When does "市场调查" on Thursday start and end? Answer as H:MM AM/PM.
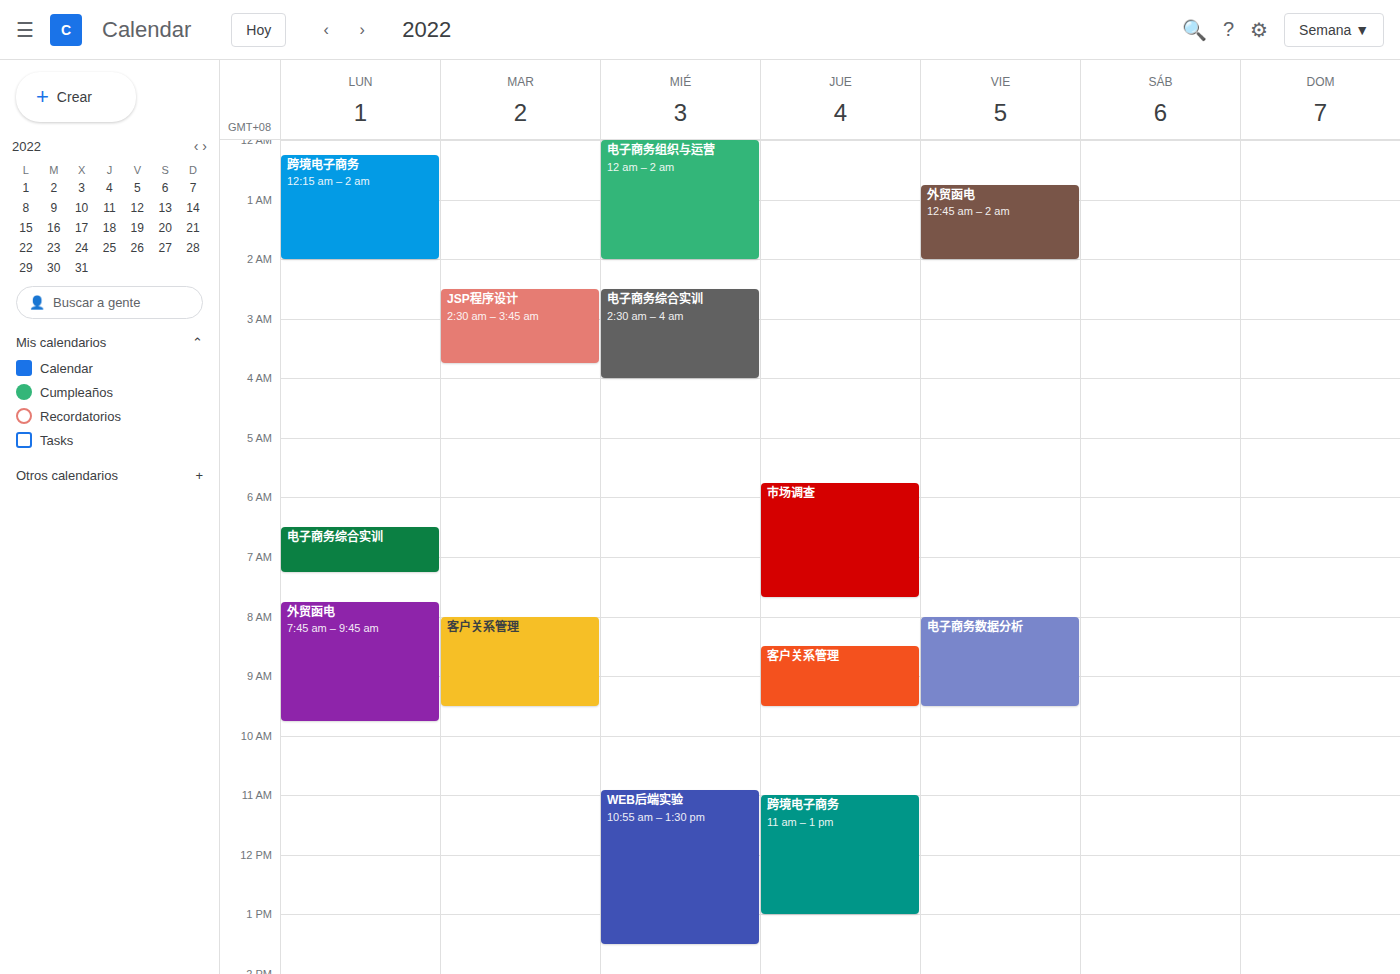
5:45 AM to 7:40 AM